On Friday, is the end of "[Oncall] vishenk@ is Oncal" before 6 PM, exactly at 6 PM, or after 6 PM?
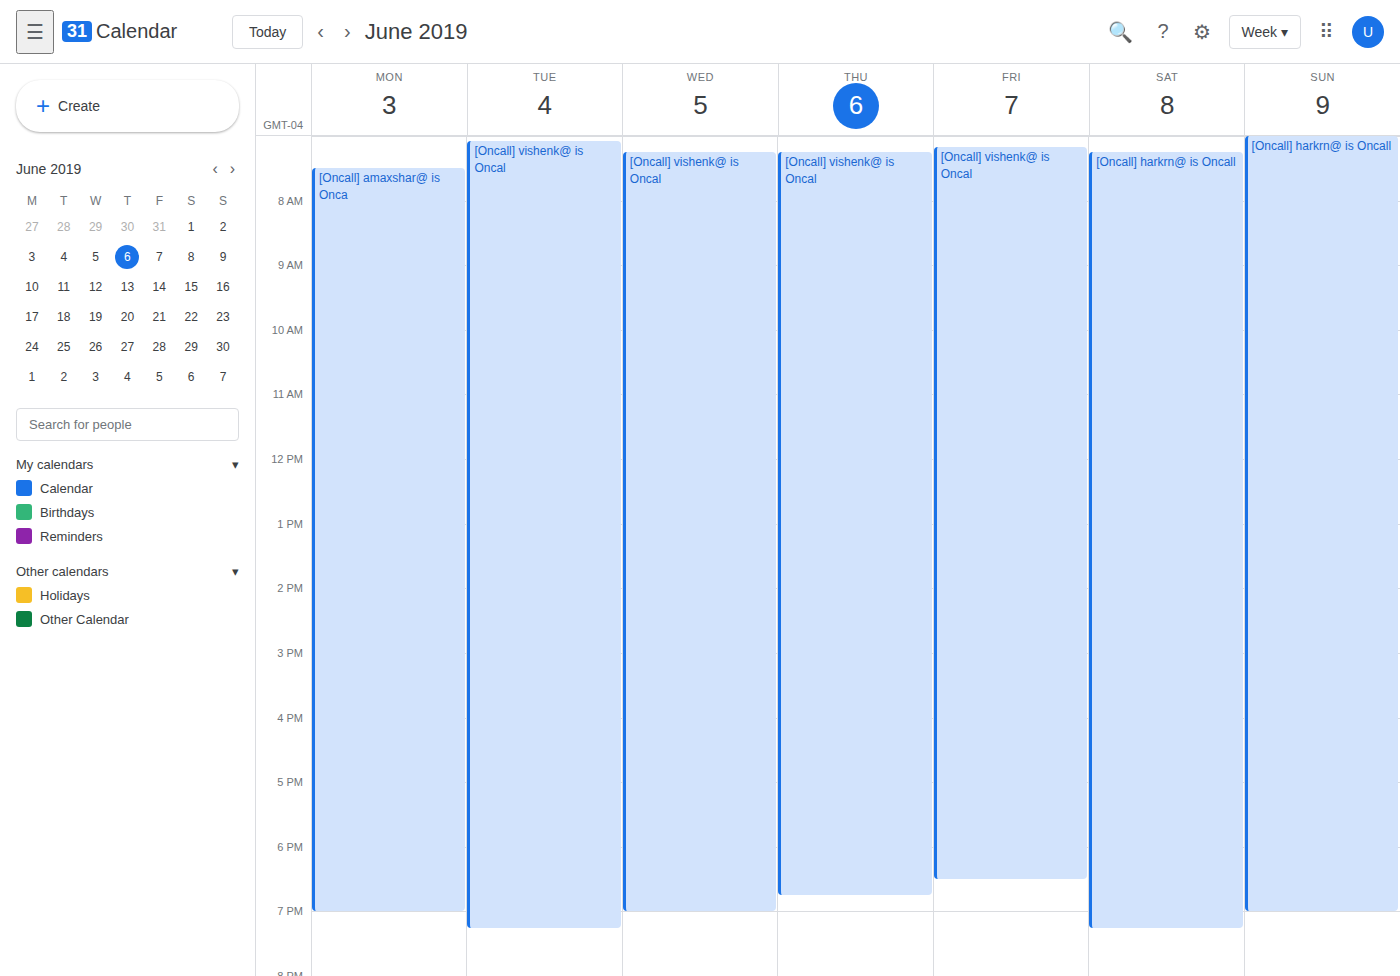
6:30 PM -- after 6 PM, 30 minutes below the 6 PM line.